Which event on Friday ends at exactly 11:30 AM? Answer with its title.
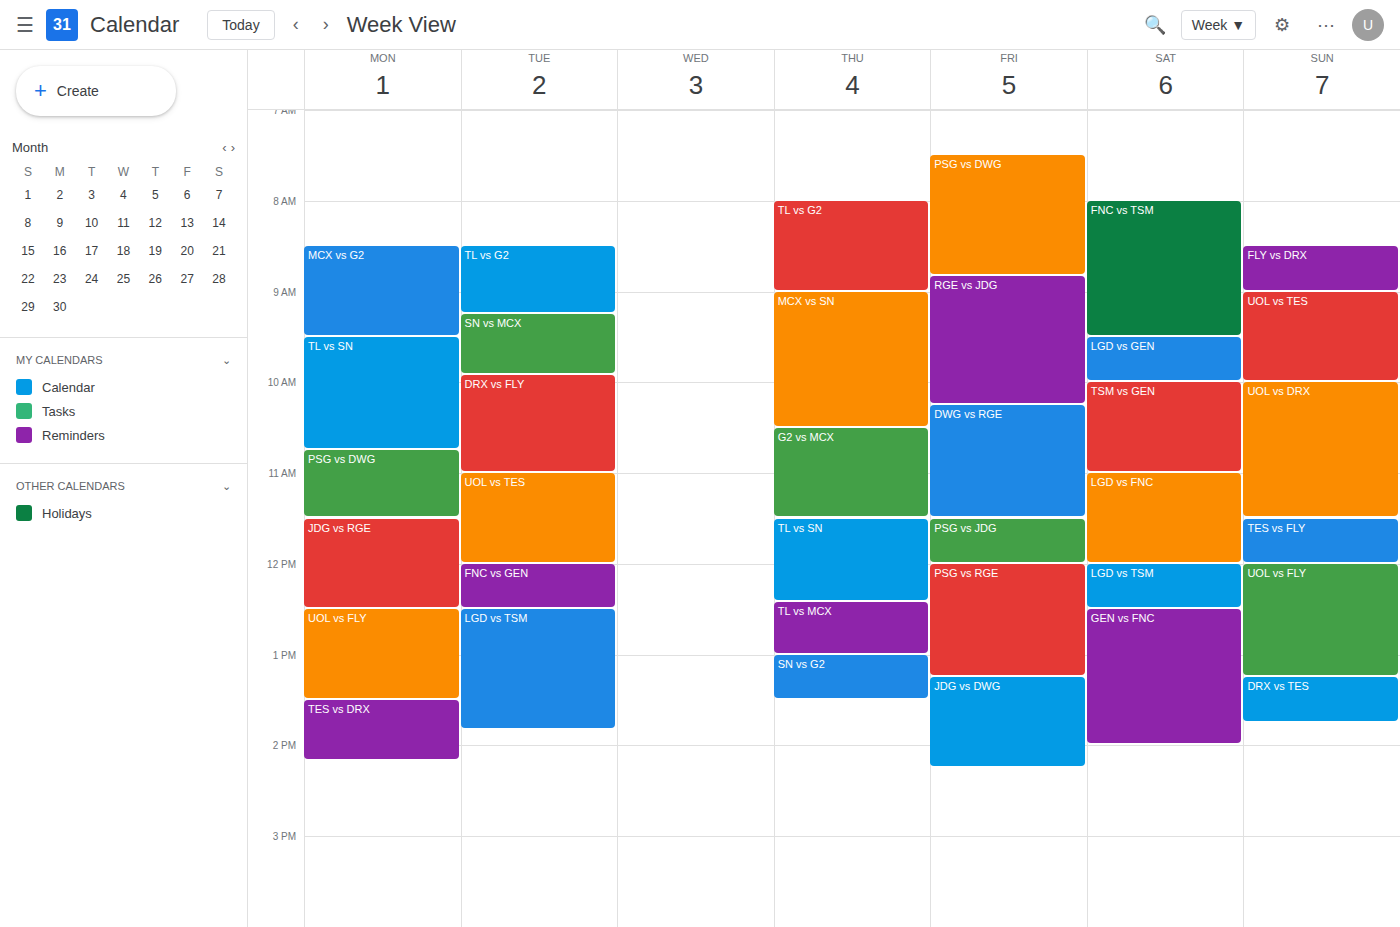
"DWG vs RGE"